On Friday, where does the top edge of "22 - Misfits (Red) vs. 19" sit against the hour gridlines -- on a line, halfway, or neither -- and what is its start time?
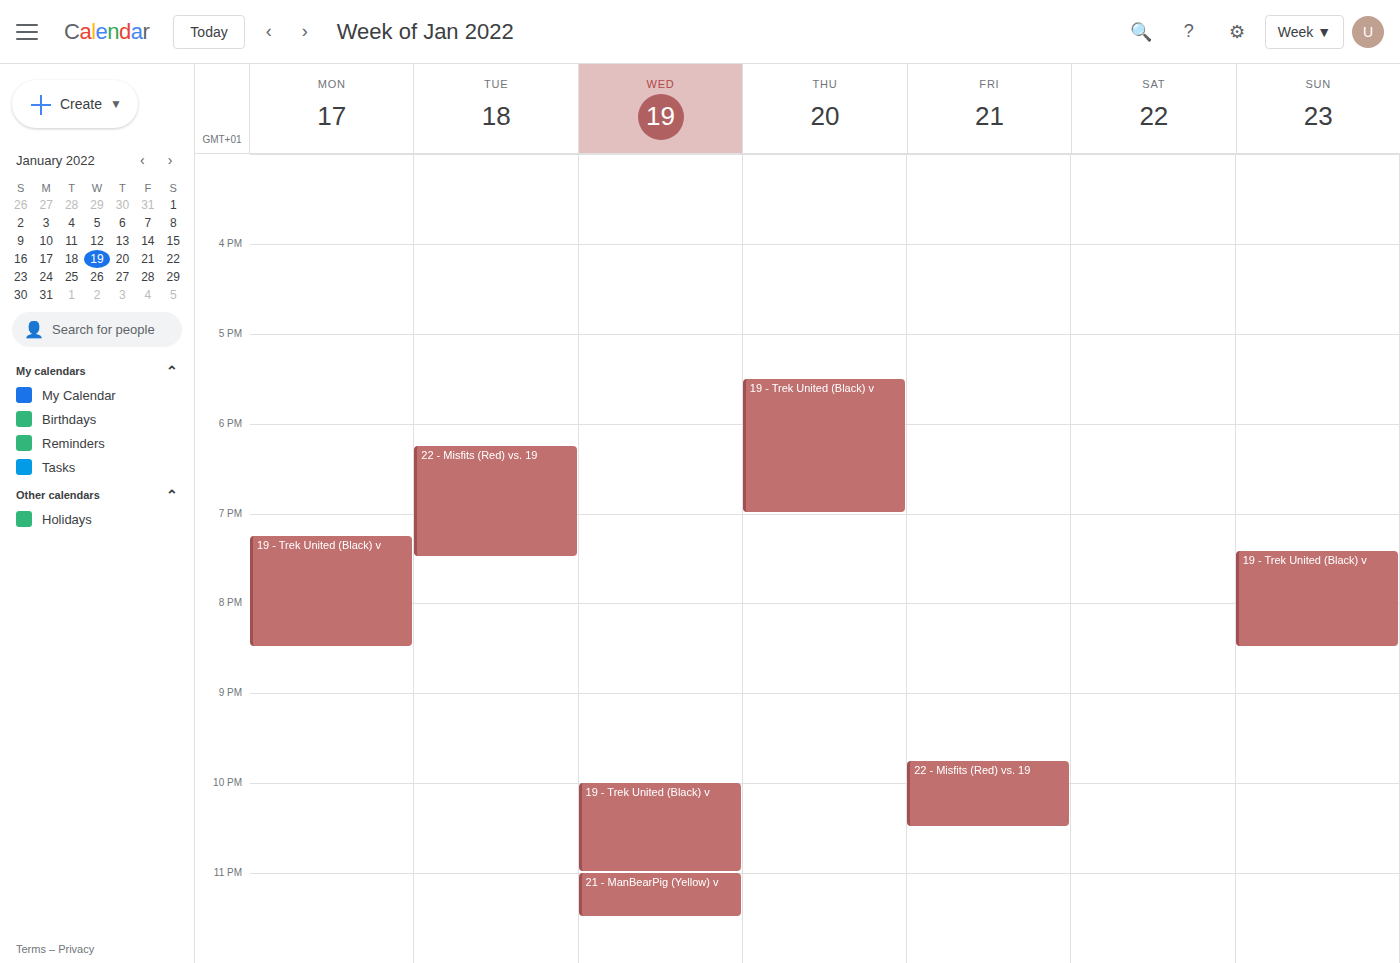
9:45 PM -- neither: three quarters of the way from the 9 PM line to the 10 PM line.